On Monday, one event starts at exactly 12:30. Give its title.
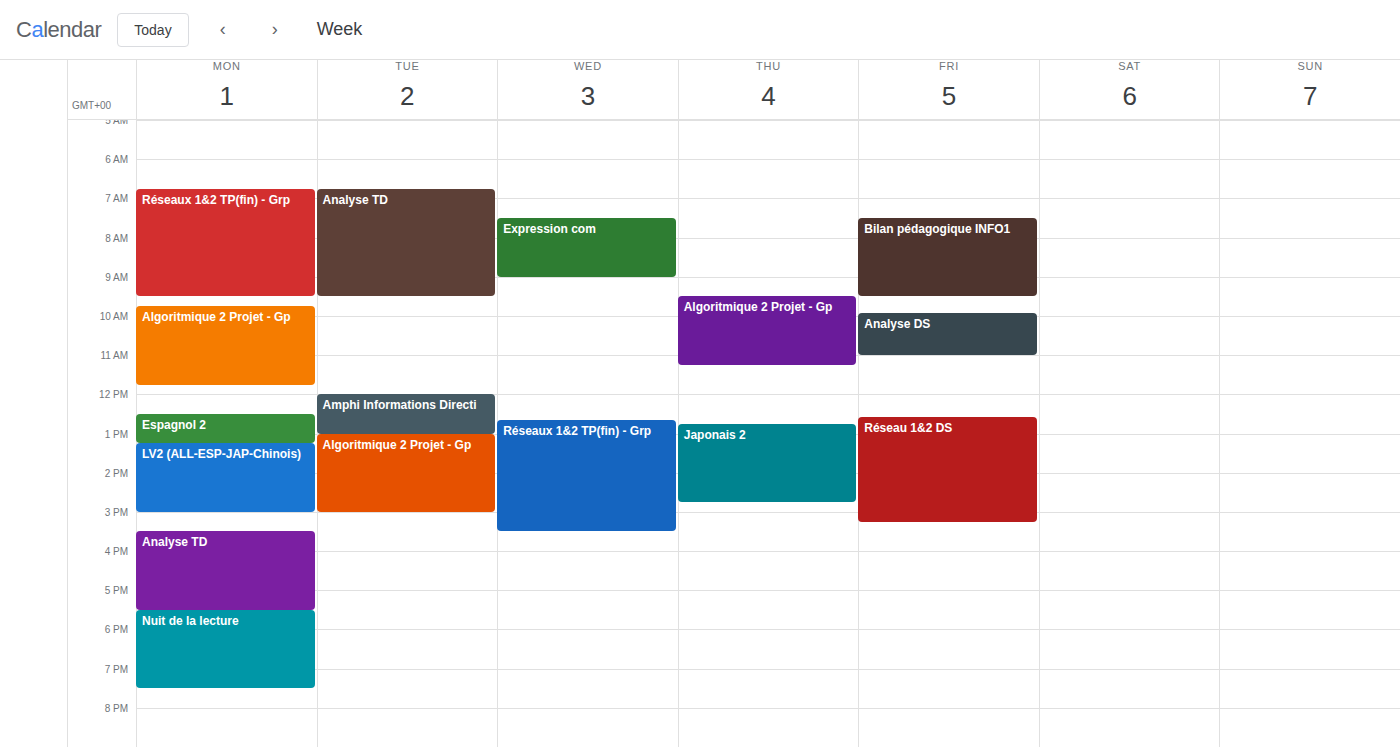
"Espagnol 2"